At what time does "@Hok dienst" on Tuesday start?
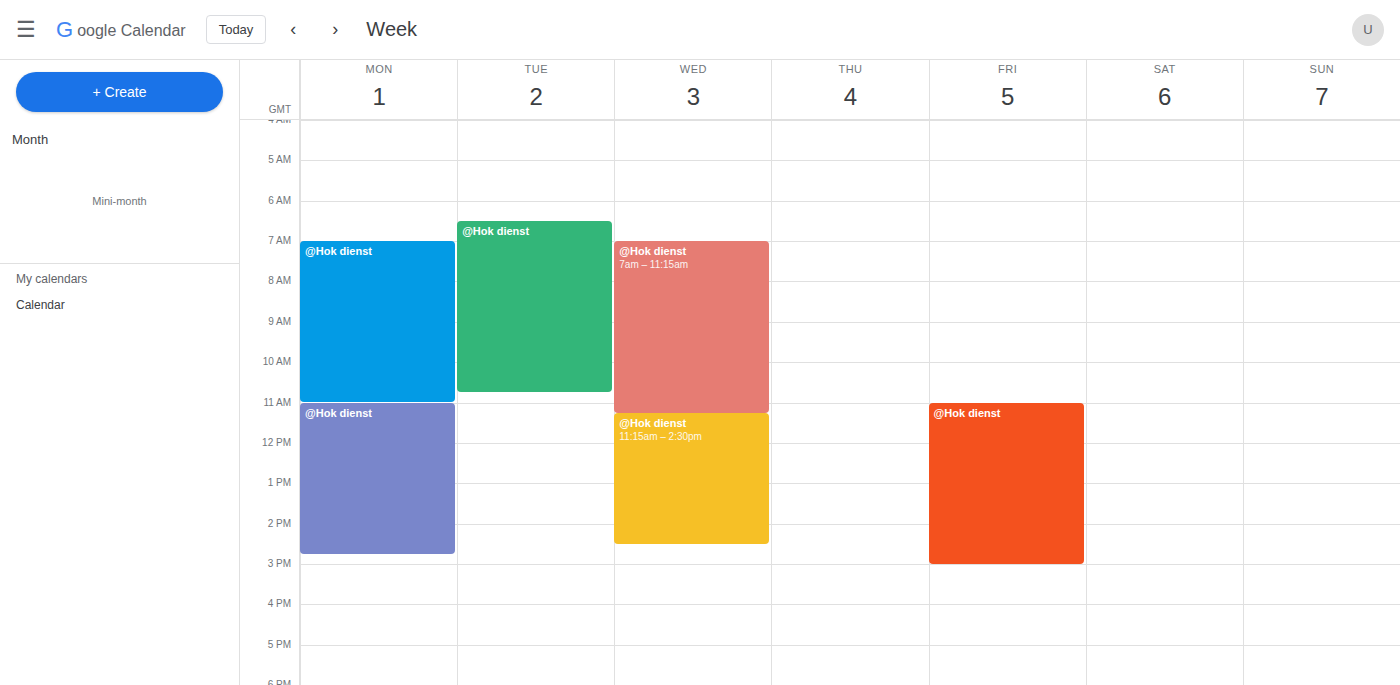
6:30 AM